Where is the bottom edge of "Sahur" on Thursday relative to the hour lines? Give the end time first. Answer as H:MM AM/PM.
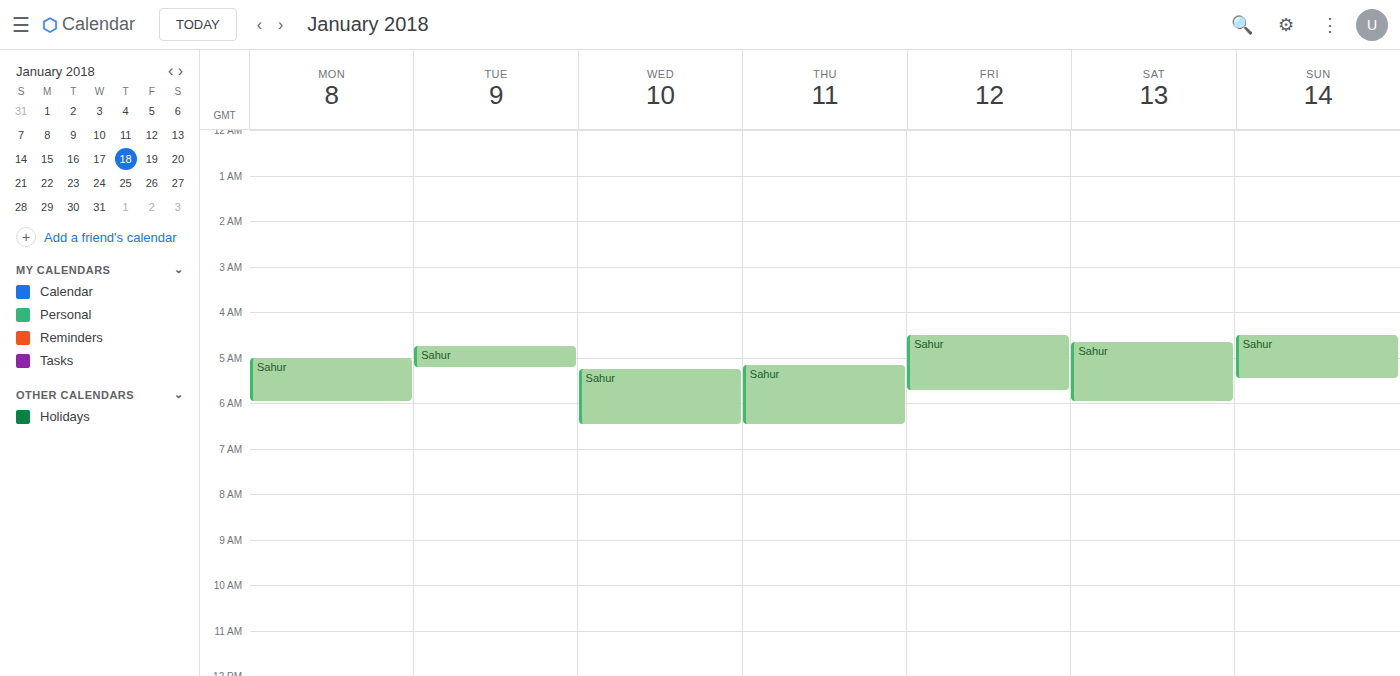
6:30 AM -- halfway between the 6 AM and 7 AM lines.